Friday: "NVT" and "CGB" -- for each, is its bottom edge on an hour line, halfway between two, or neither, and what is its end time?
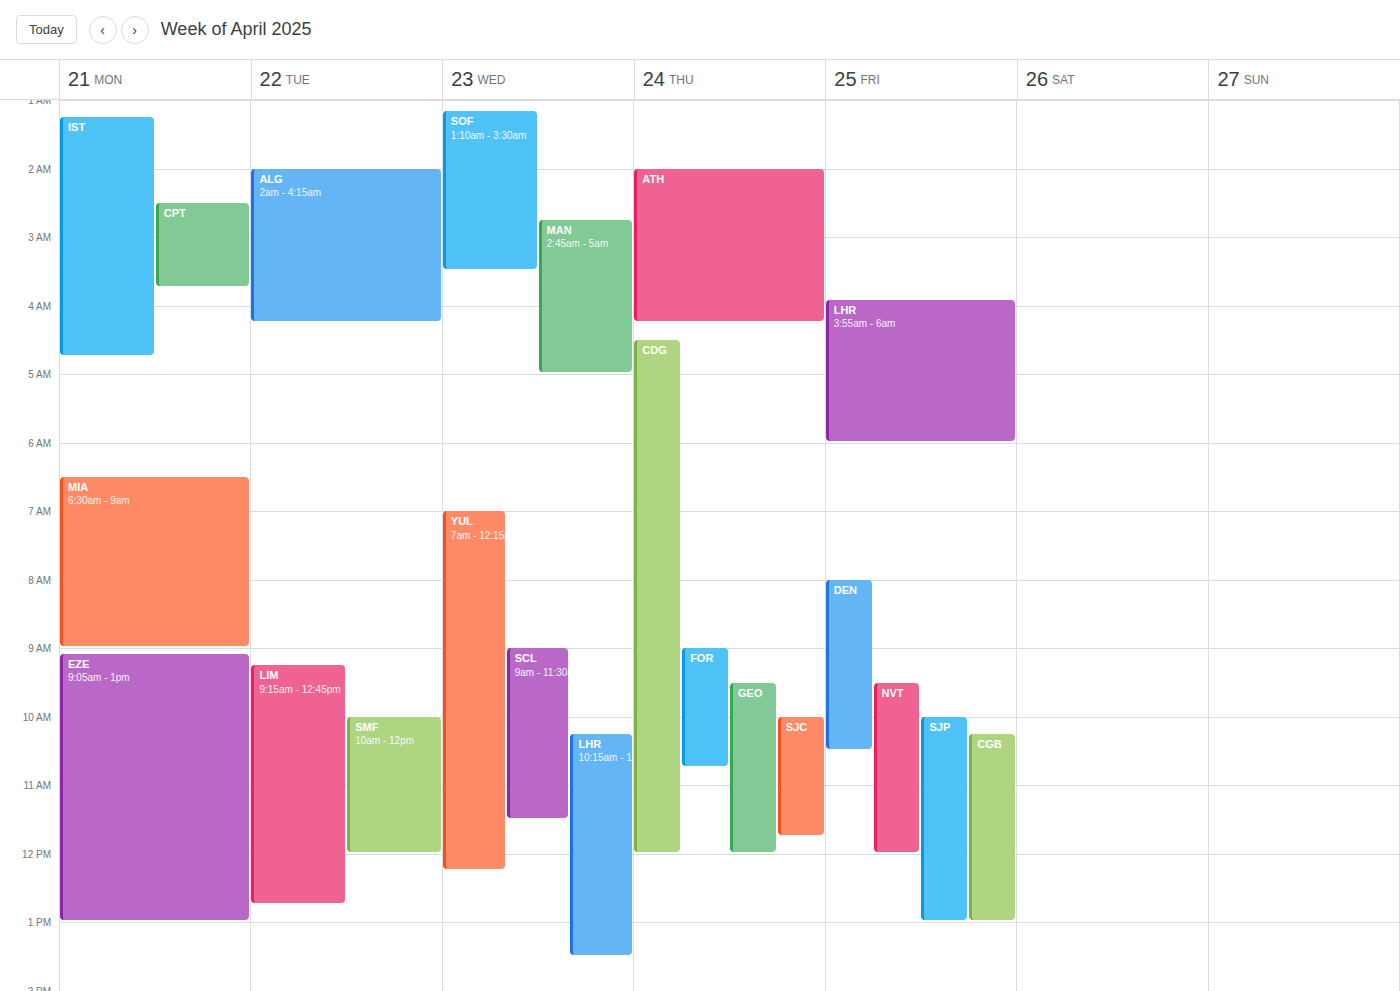
"NVT": 12:00 PM, exactly on the 12 PM line. "CGB": 1:00 PM, exactly on the 1 PM line.